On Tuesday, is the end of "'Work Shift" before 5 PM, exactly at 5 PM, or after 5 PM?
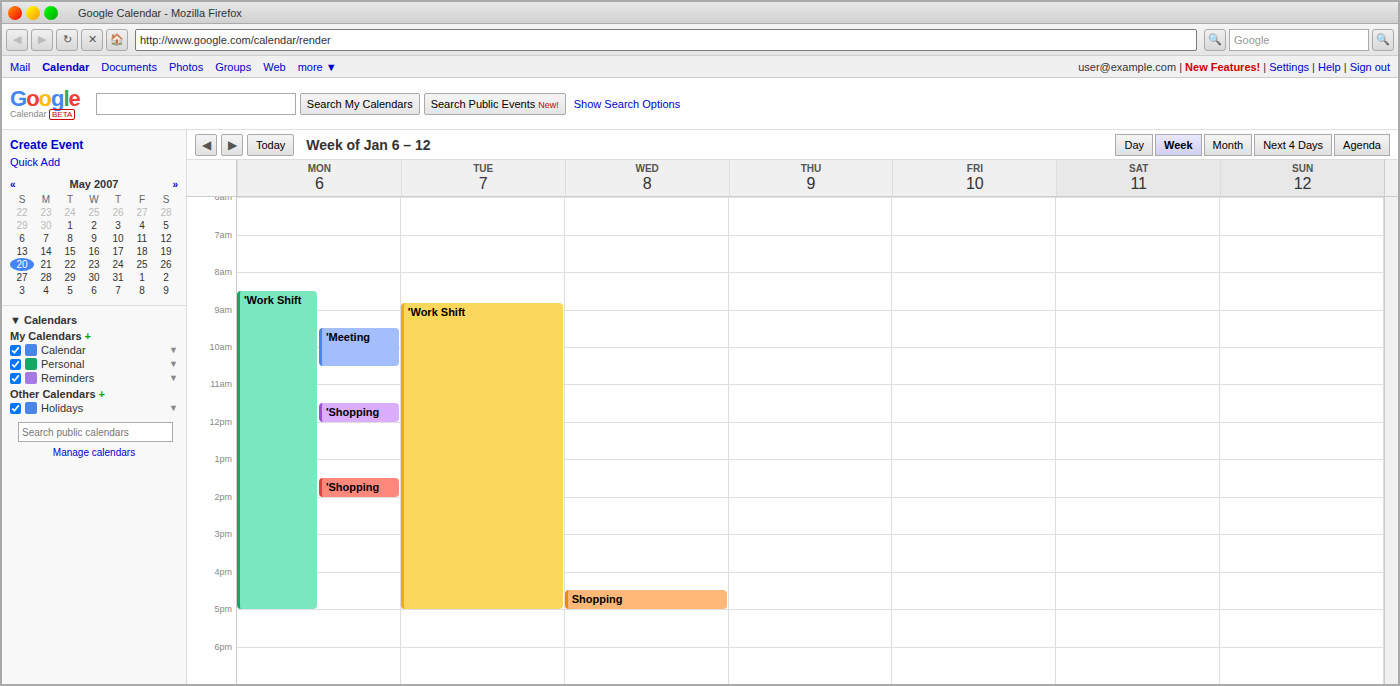
5:00 PM -- exactly at 5 PM, on the 5 PM line.